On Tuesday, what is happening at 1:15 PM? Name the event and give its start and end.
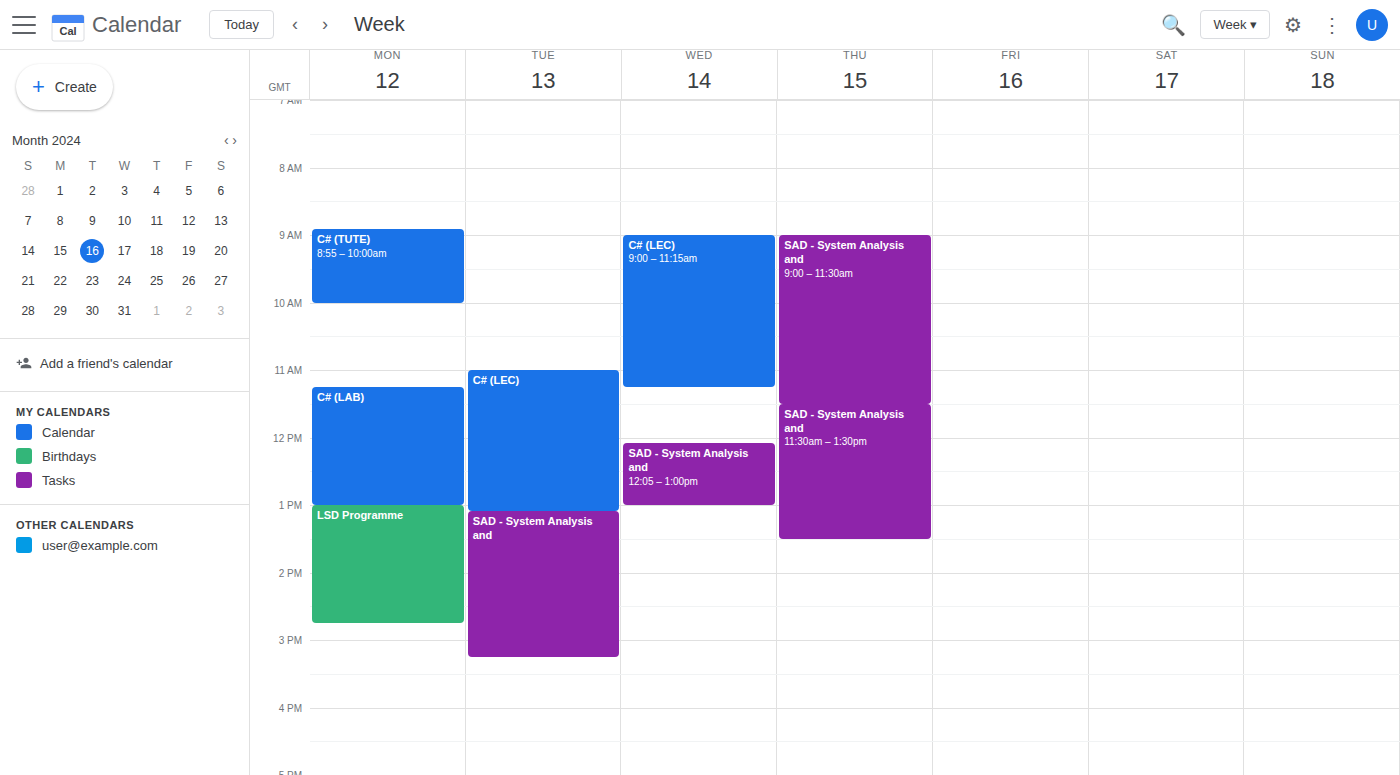
"SAD - System Analysis and", 1:05 PM to 3:15 PM